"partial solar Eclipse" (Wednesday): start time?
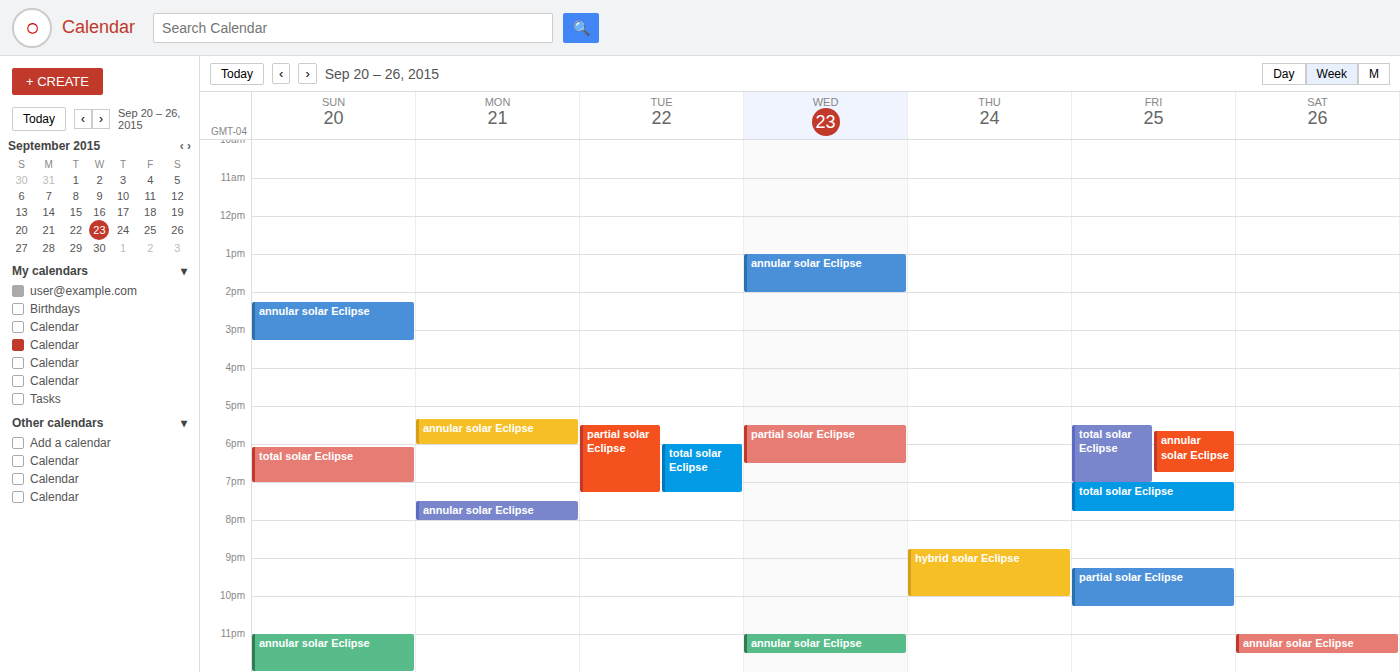
5:30 PM